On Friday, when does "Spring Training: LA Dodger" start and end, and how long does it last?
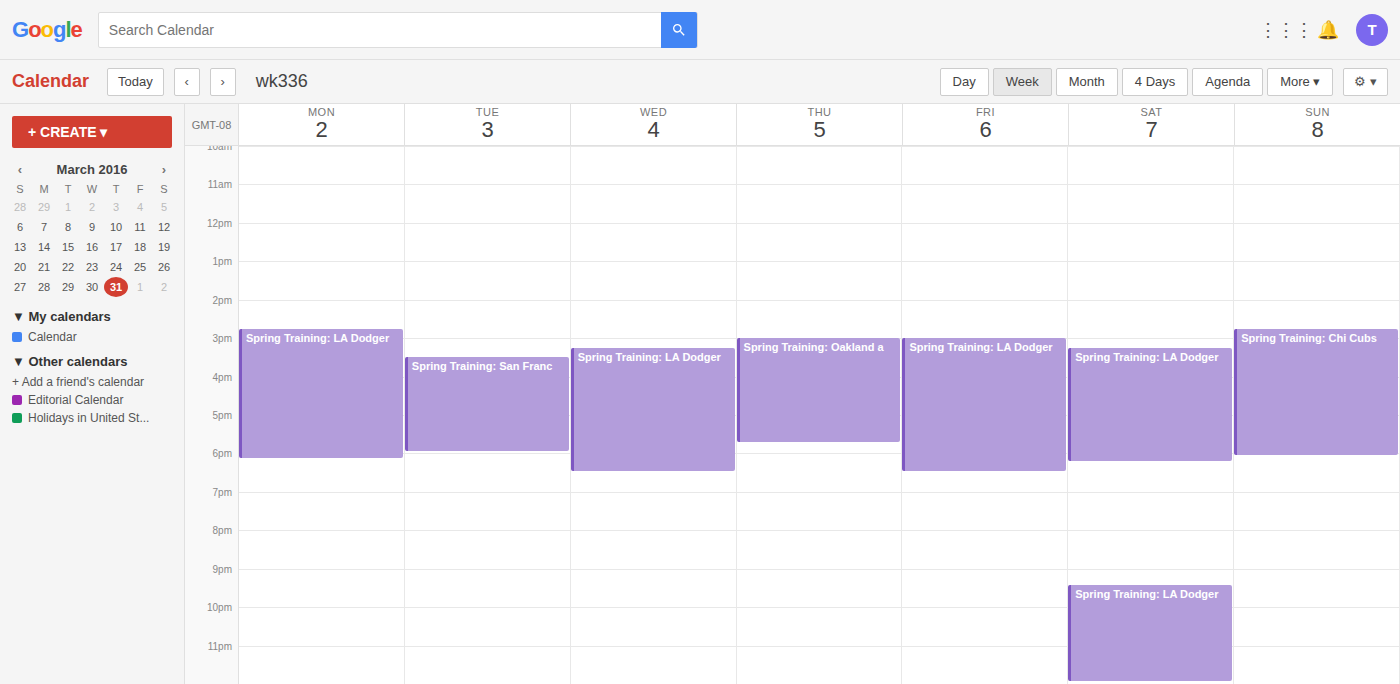
3:00 PM to 6:30 PM, 3 hours 30 minutes